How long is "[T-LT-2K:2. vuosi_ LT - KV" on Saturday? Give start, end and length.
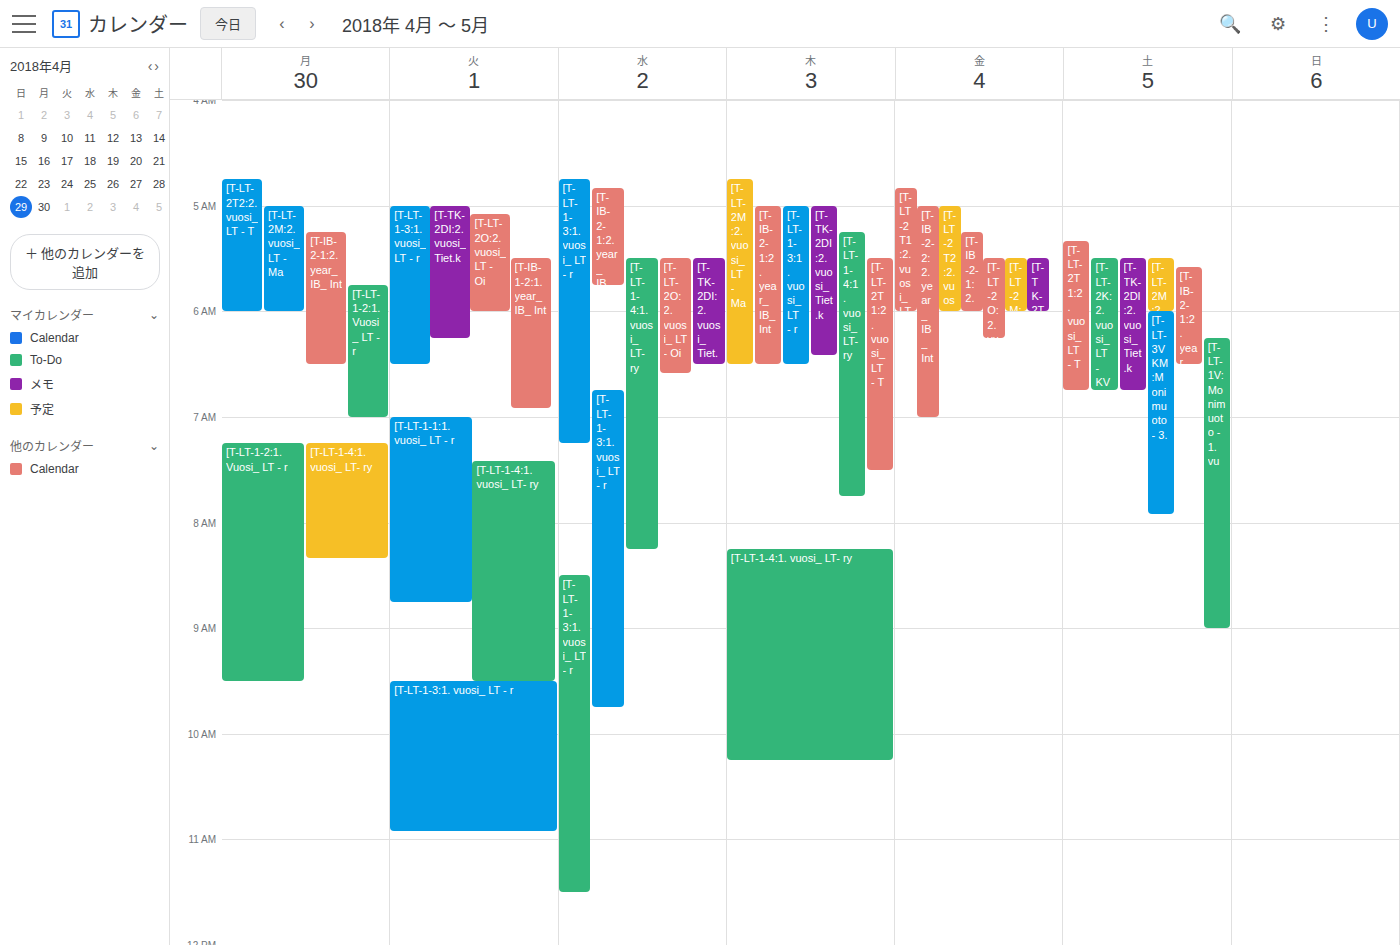
05:30 to 06:45, 1 hour 15 minutes